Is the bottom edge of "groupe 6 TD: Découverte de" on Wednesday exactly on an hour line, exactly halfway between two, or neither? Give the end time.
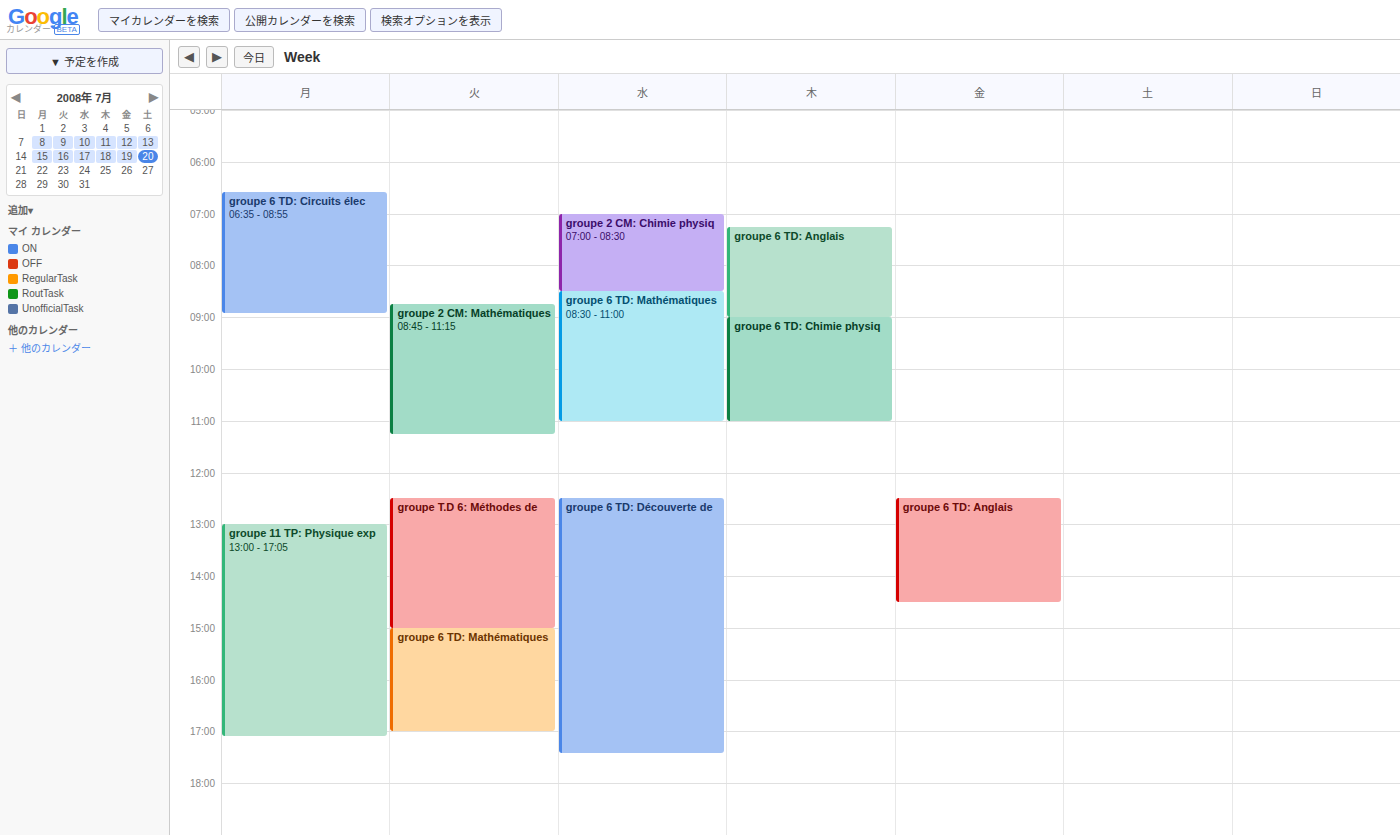
5:25 PM -- neither: 25 minutes below the 5 PM line and 35 minutes above the 6 PM line.